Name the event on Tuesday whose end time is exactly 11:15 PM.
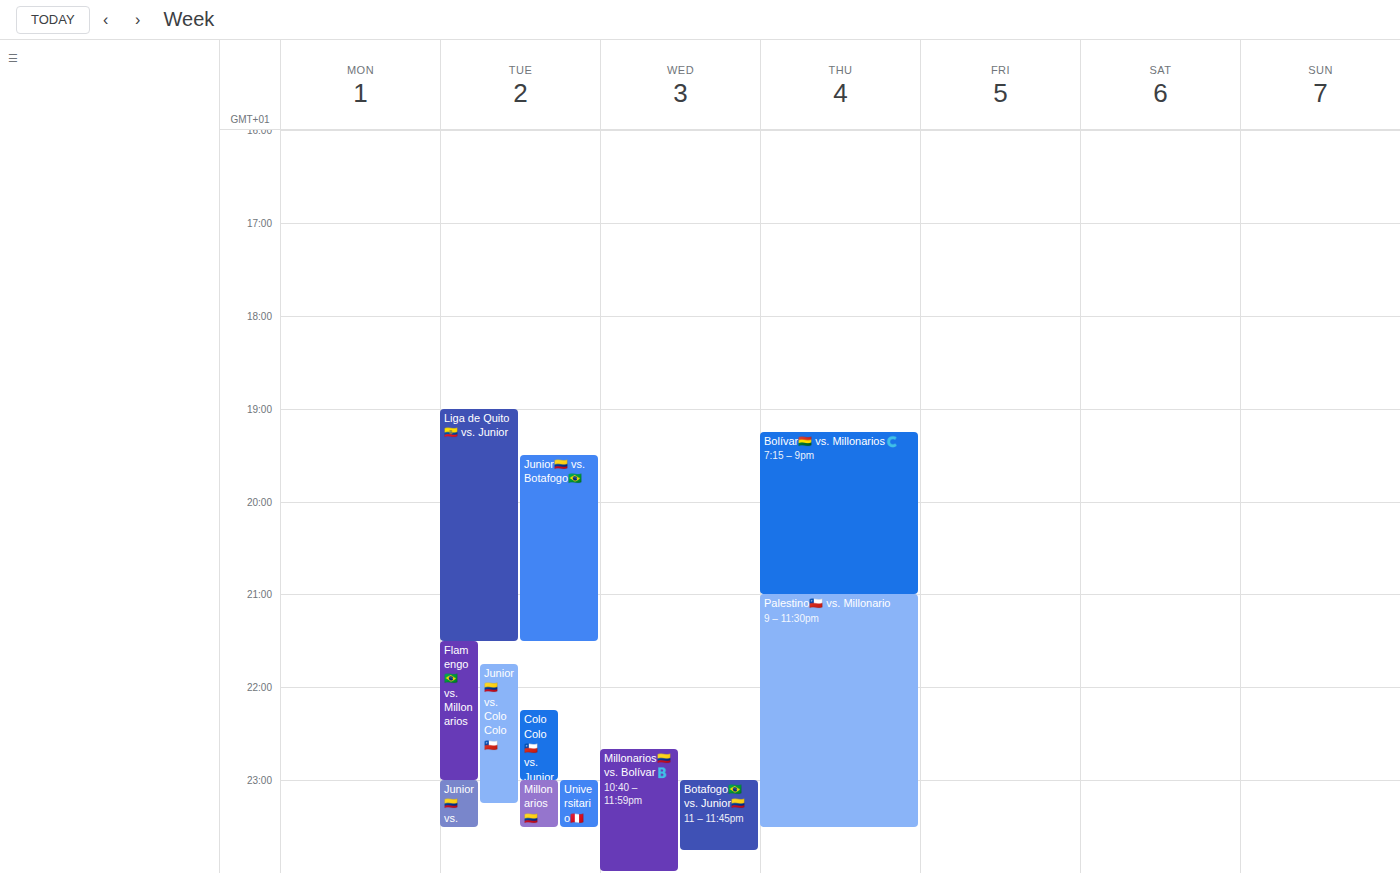
"Junior🇨🇴 vs. Colo Colo🇨🇱"